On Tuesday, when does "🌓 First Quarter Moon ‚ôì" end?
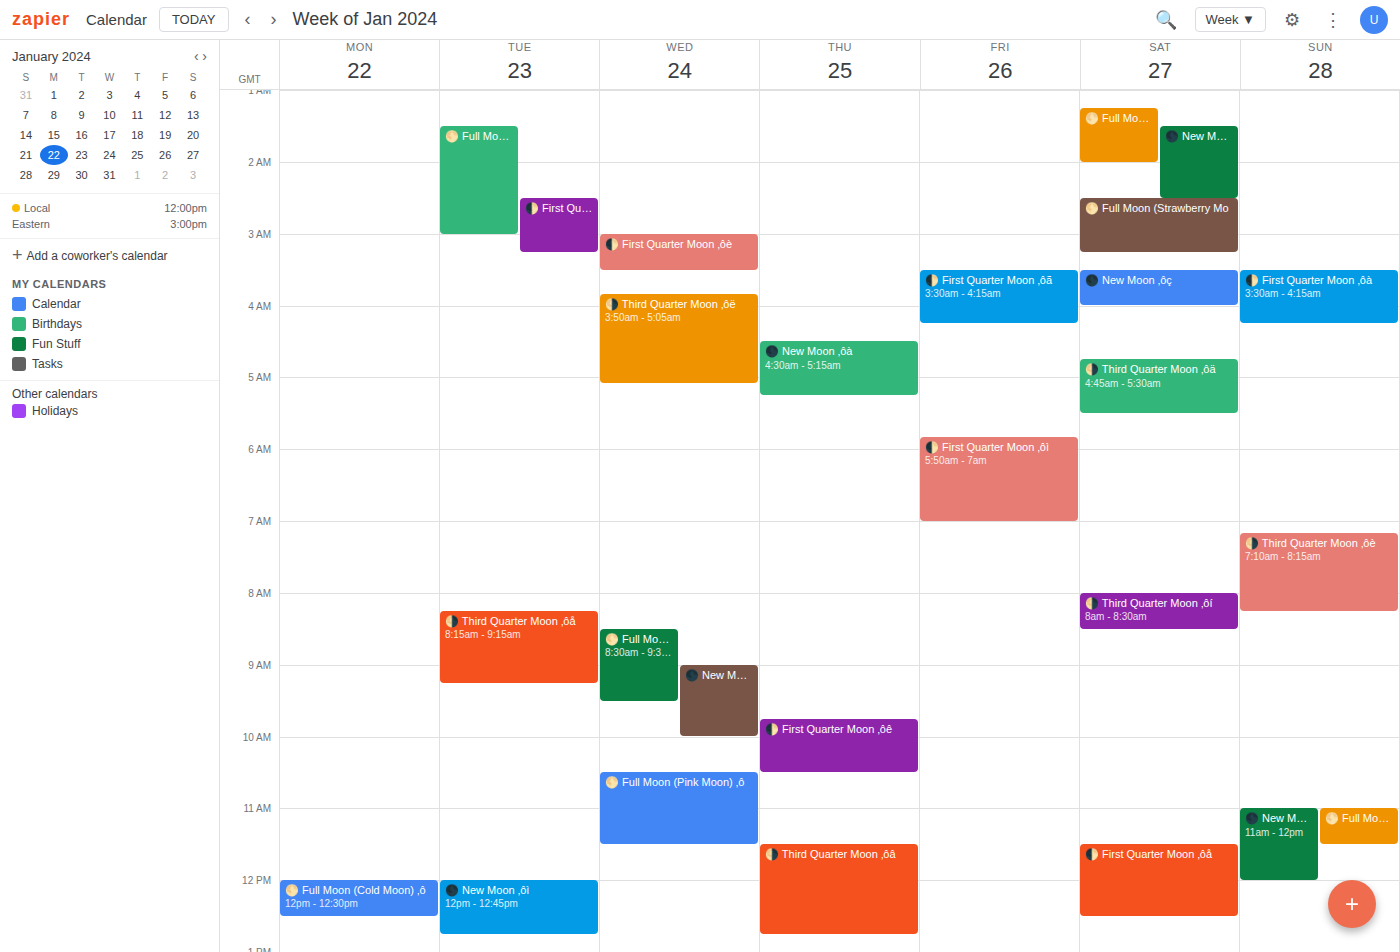
3:15 AM